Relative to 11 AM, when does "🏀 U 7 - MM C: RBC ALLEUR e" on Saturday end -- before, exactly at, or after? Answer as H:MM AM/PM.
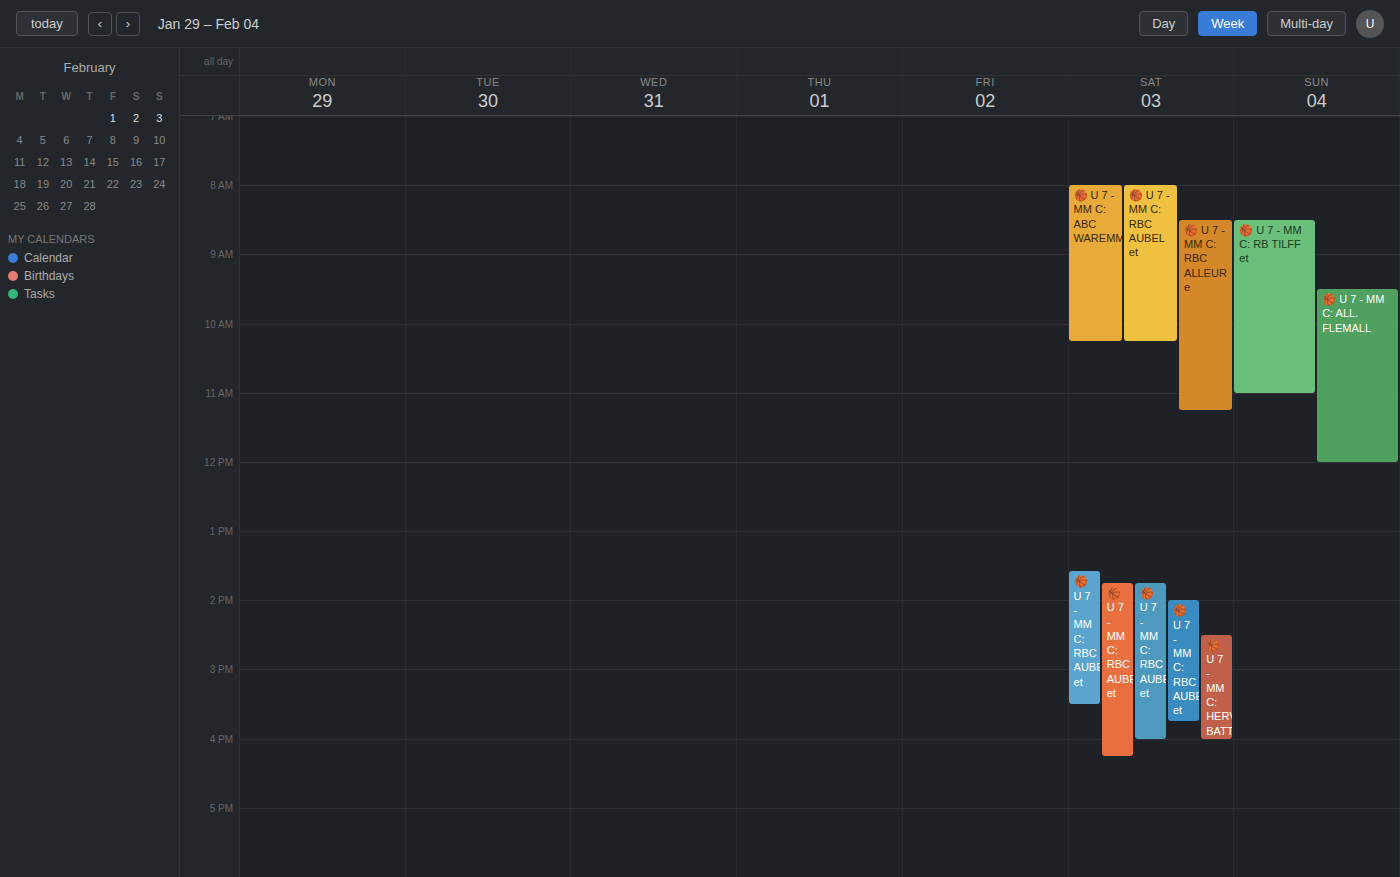
11:15 AM -- after 11 AM, 15 minutes below the 11 AM line.